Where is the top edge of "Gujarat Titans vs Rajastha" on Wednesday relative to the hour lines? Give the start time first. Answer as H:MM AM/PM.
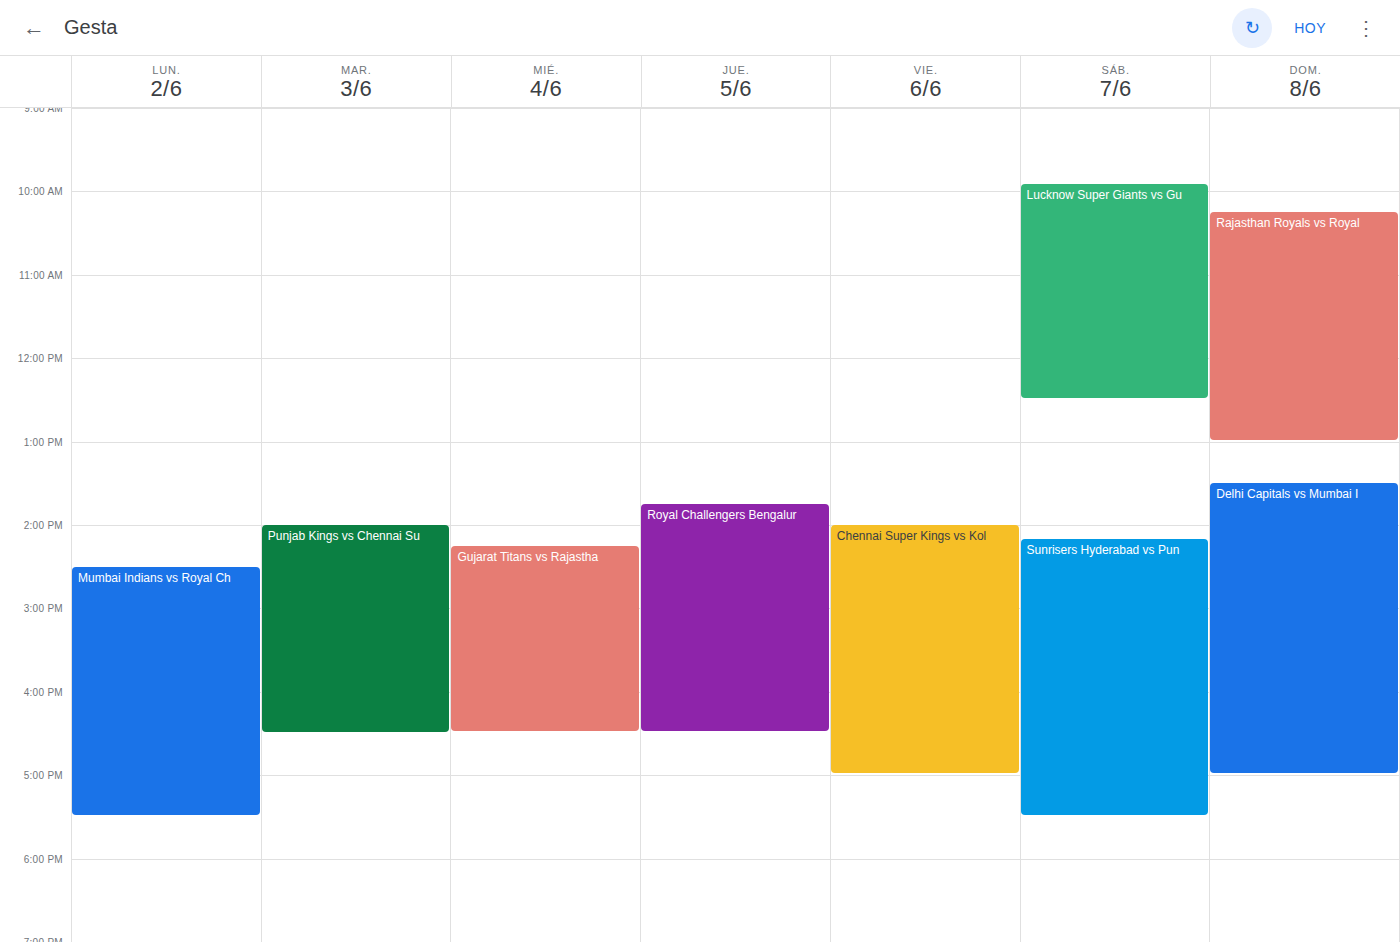
2:15 PM -- neither: a quarter of the way from the 2 PM line to the 3 PM line.